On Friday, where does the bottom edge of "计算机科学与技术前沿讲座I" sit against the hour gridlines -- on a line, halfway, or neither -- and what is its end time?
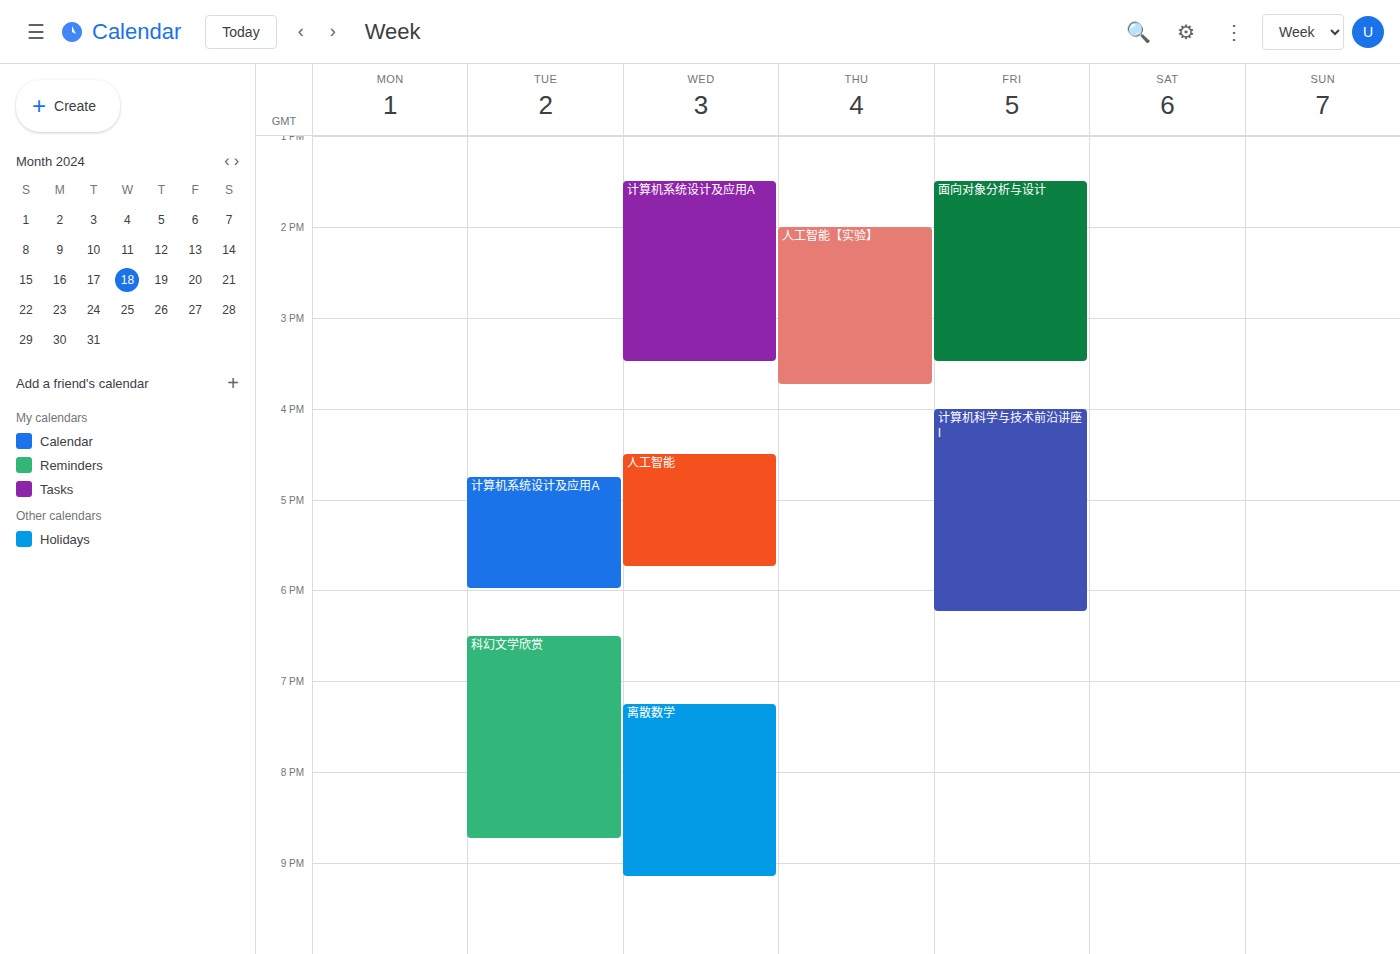
6:15 PM -- neither: a quarter of the way from the 6 PM line to the 7 PM line.